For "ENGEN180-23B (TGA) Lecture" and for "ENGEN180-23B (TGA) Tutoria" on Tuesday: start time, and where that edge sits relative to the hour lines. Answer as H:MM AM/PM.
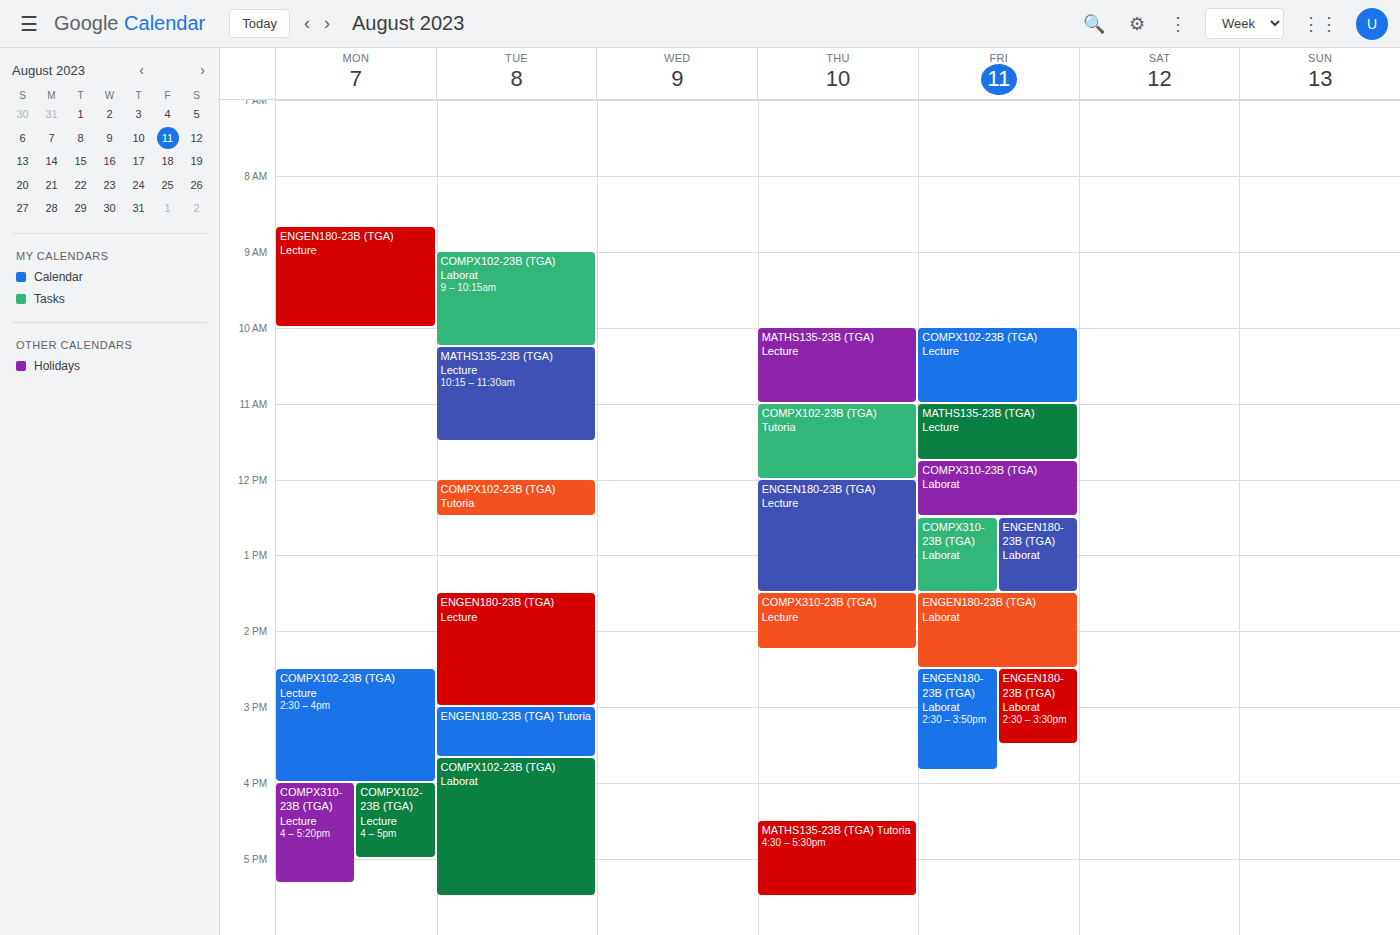
"ENGEN180-23B (TGA) Lecture": 1:30 PM, halfway between the 1 PM and 2 PM lines. "ENGEN180-23B (TGA) Tutoria": 3:00 PM, exactly on the 3 PM line.